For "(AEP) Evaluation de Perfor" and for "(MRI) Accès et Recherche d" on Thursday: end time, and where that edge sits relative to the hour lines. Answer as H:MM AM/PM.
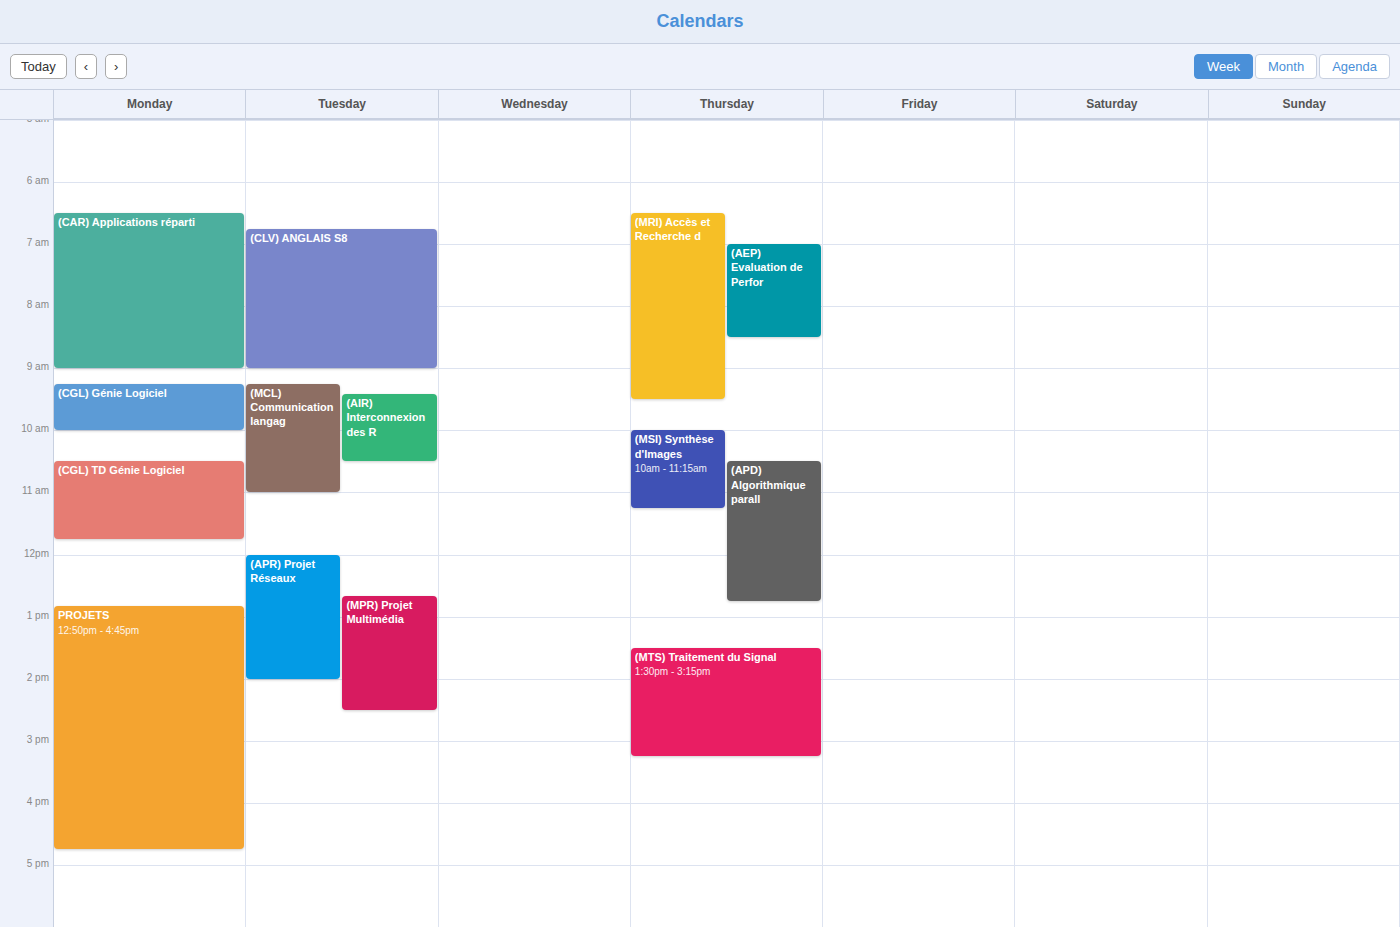
"(AEP) Evaluation de Perfor": 8:30 AM, halfway between the 8 AM and 9 AM lines. "(MRI) Accès et Recherche d": 9:30 AM, halfway between the 9 AM and 10 AM lines.